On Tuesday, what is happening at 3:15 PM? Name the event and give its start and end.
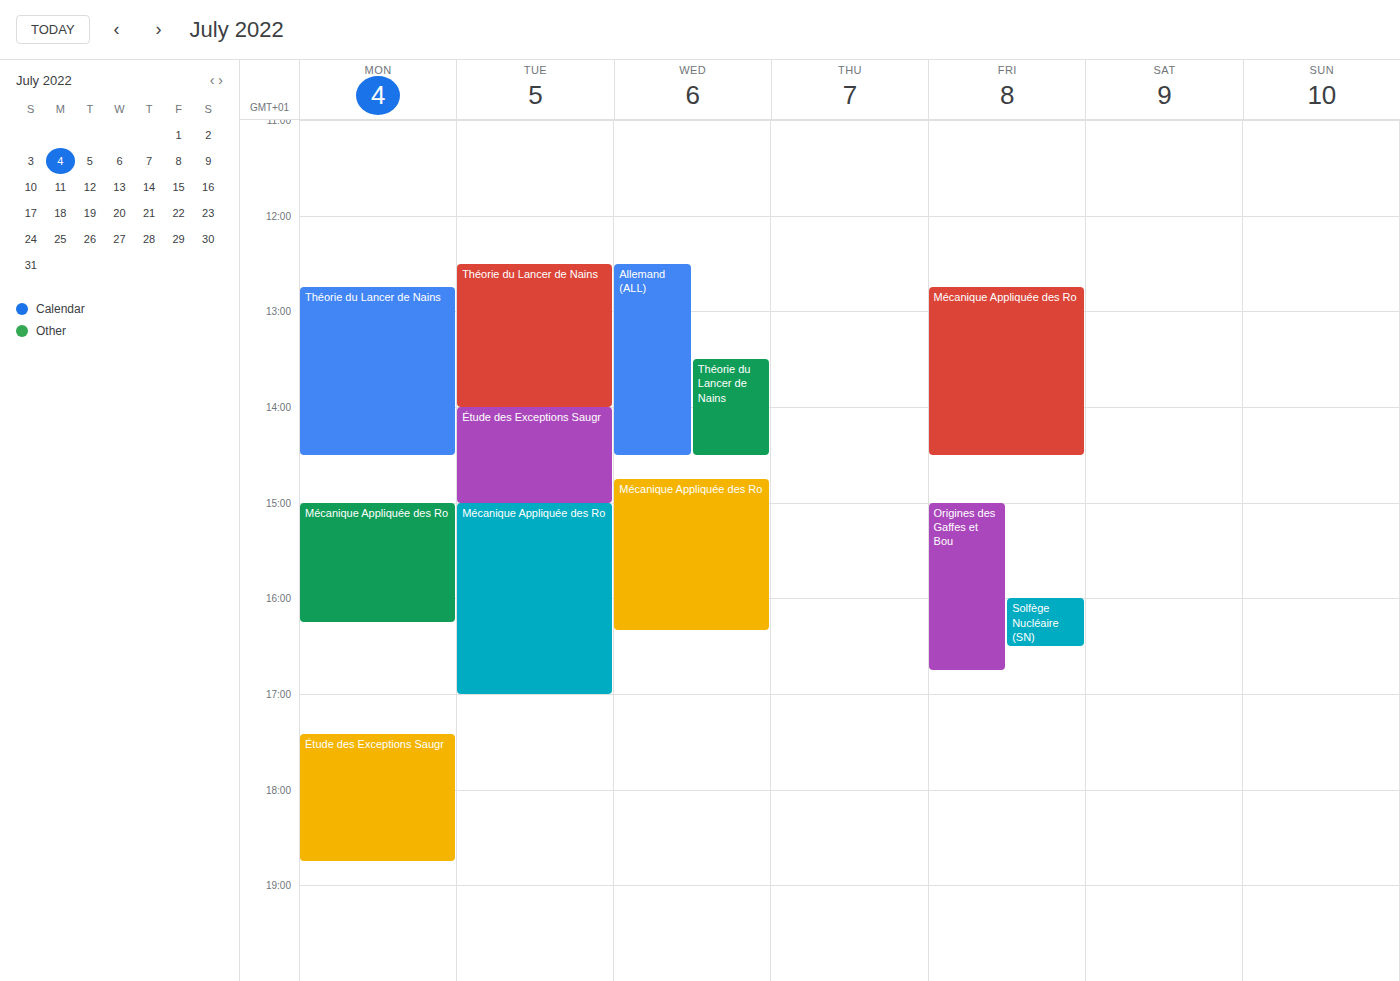
"Mécanique Appliquée des Ro", 3:00 PM to 5:00 PM